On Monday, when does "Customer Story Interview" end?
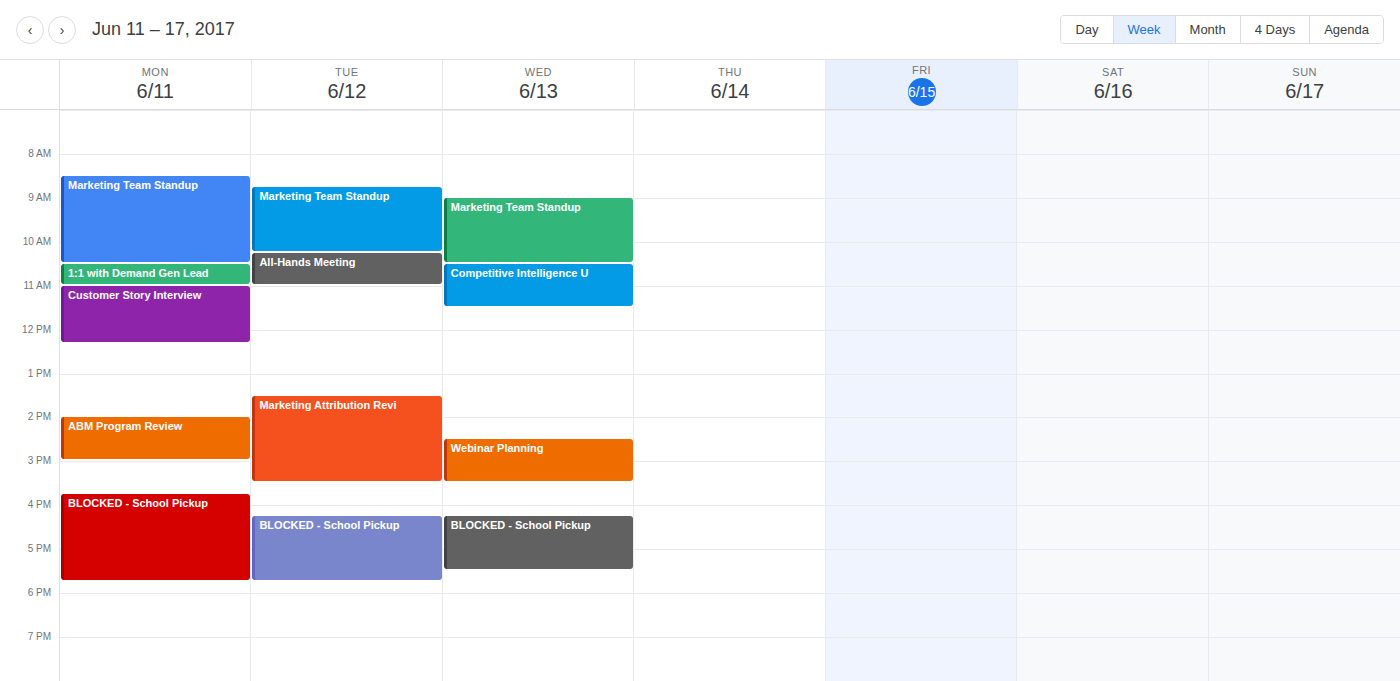
12:20 PM